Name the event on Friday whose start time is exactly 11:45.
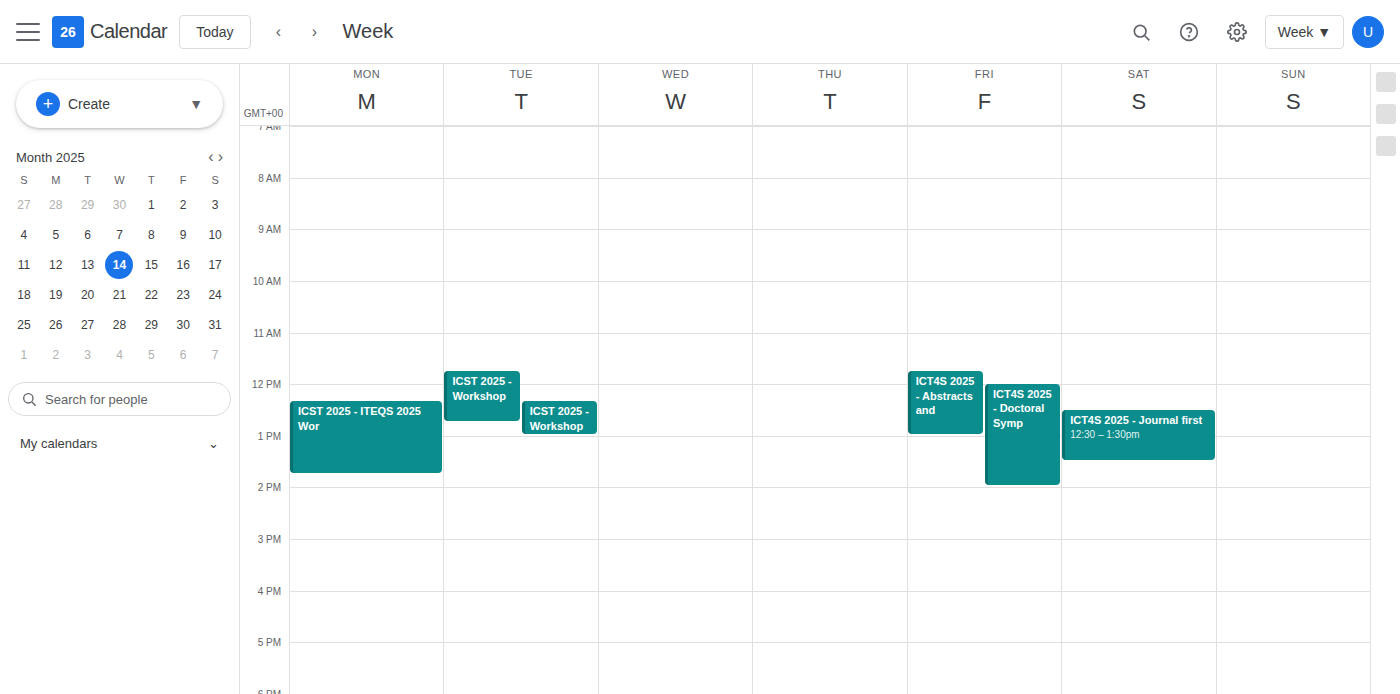
"ICT4S 2025 - Abstracts and"